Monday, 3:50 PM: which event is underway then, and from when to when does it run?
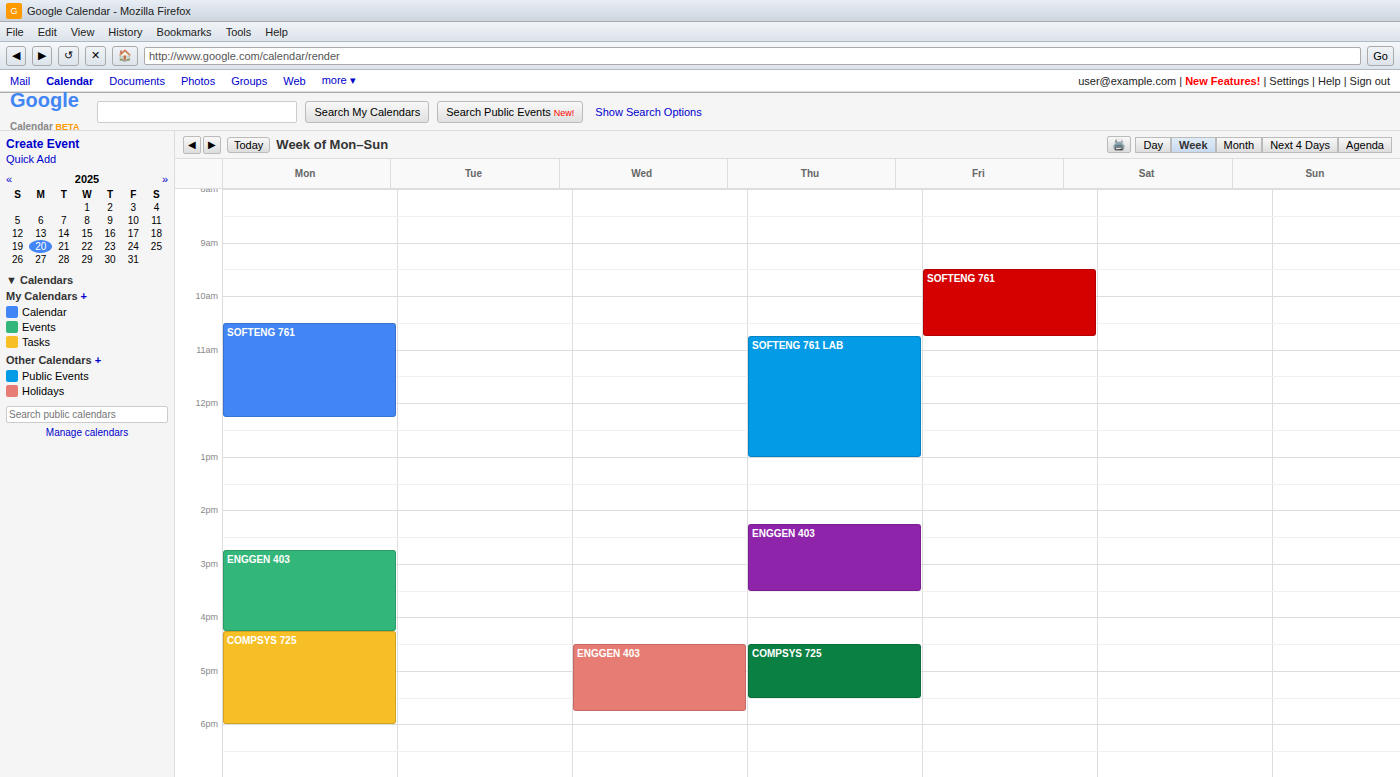
"ENGGEN 403", 2:45 PM to 4:15 PM